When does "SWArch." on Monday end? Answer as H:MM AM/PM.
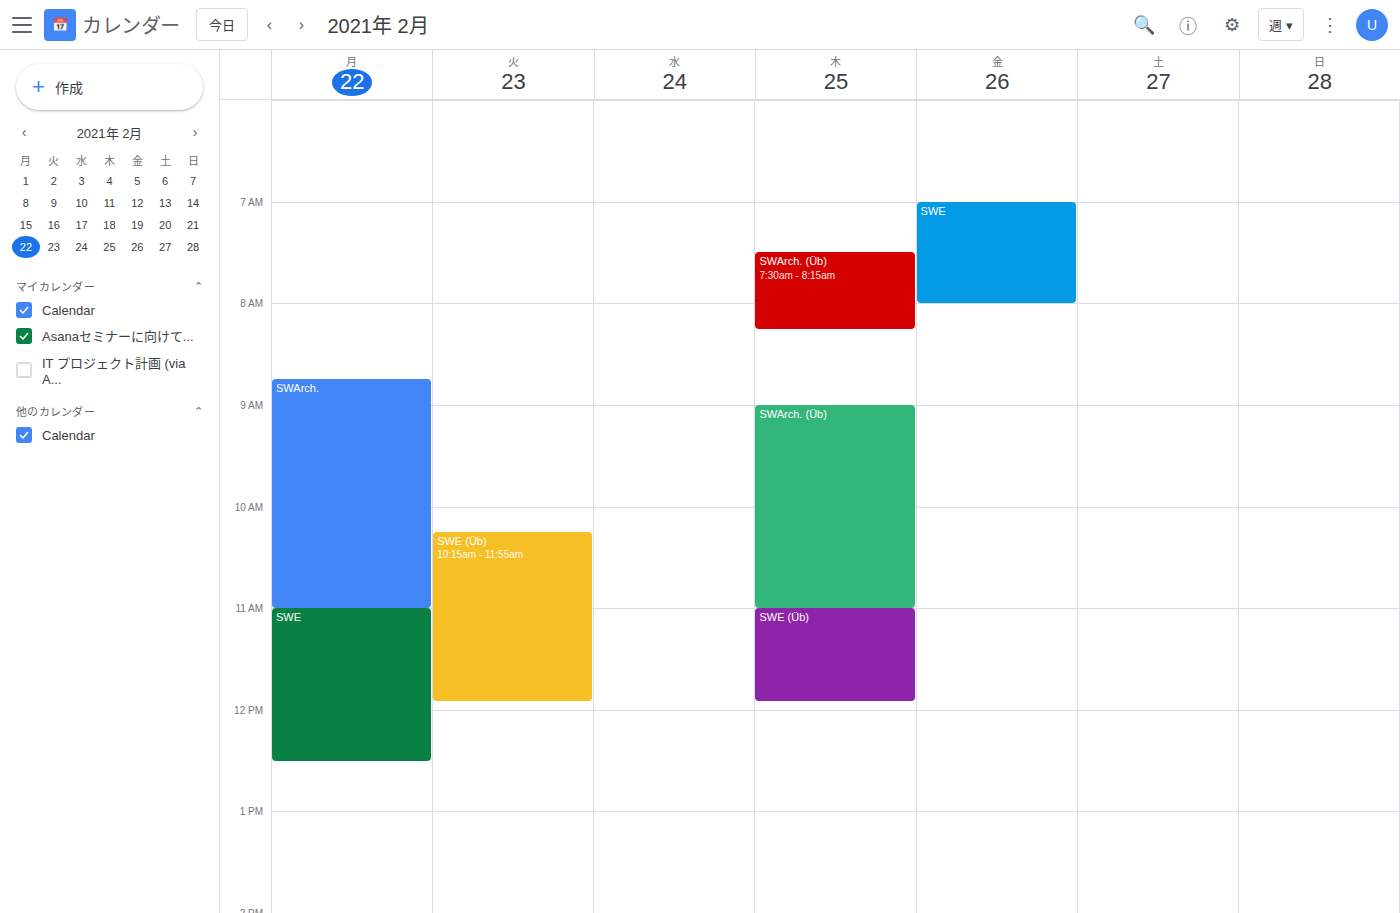
11:00 AM